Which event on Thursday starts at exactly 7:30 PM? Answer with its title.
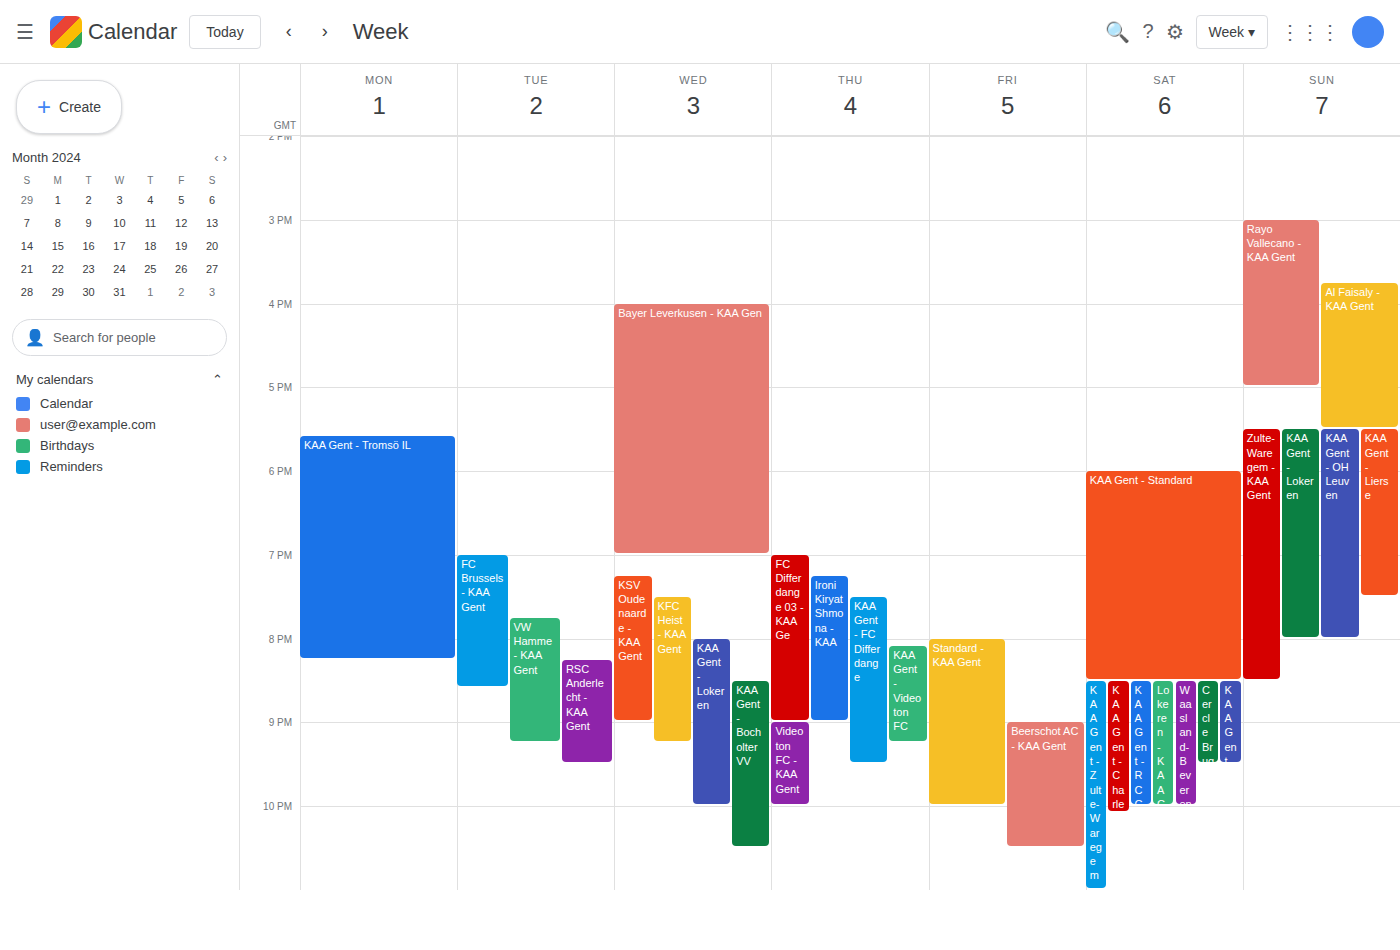
"KAA Gent - FC Differdange"